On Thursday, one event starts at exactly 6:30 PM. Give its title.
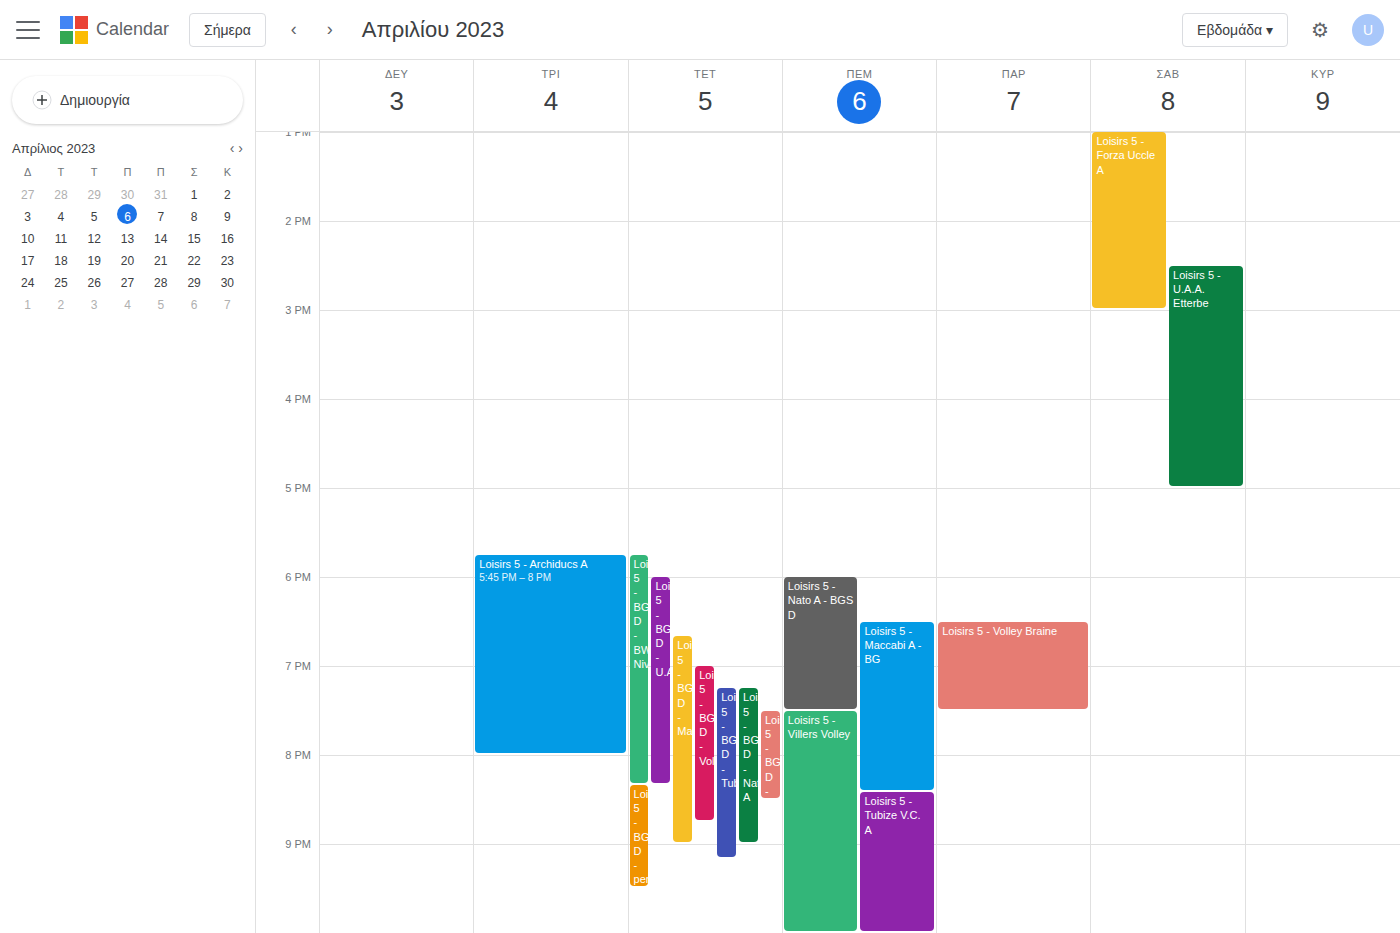
"Loisirs 5 - Maccabi A - BG"